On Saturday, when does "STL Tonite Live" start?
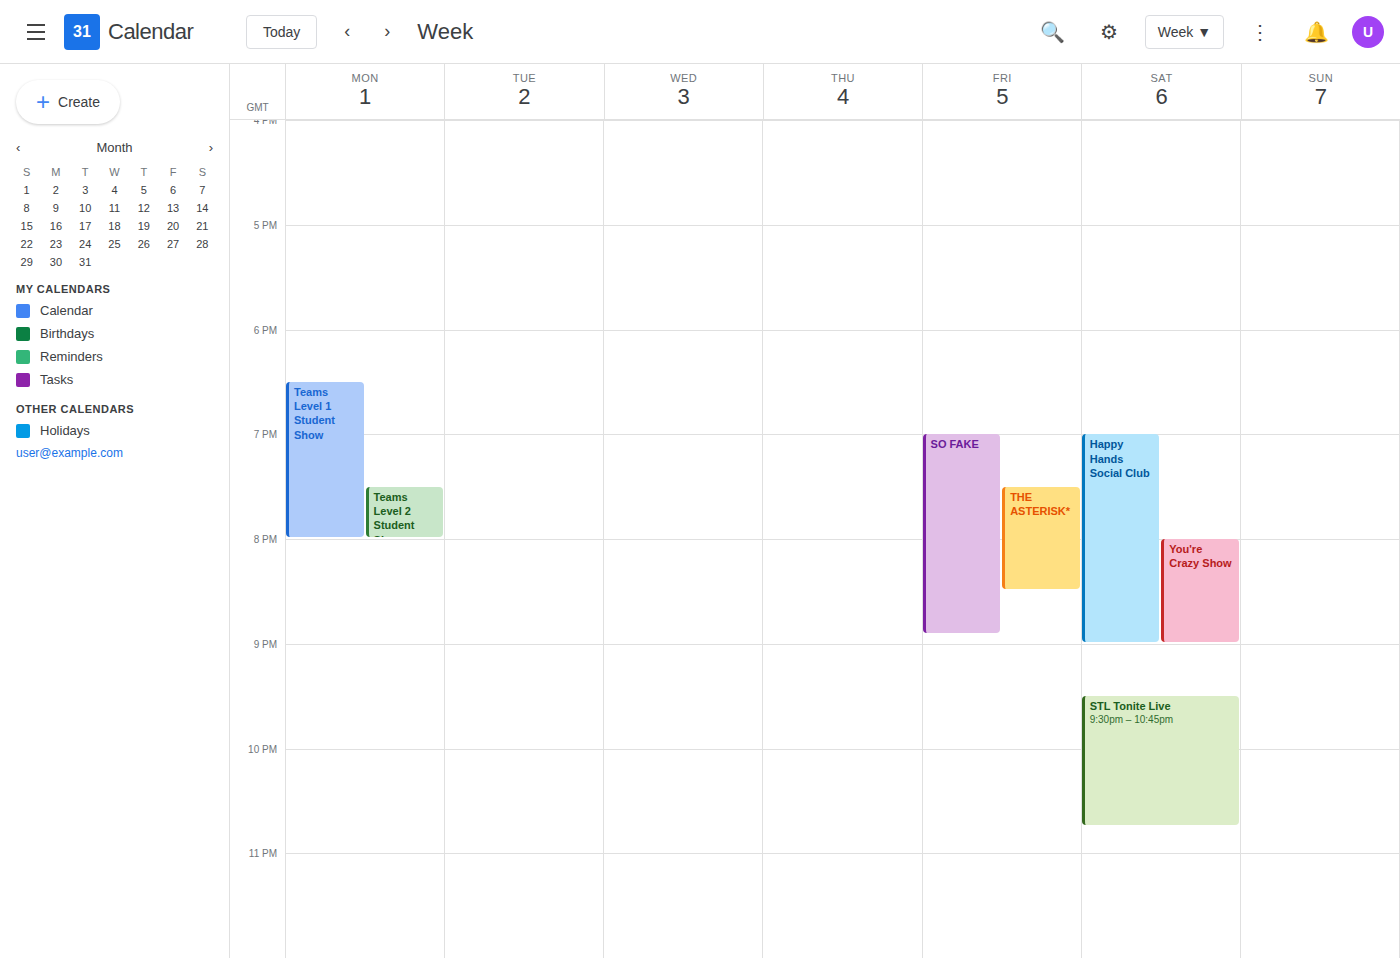
9:30 PM